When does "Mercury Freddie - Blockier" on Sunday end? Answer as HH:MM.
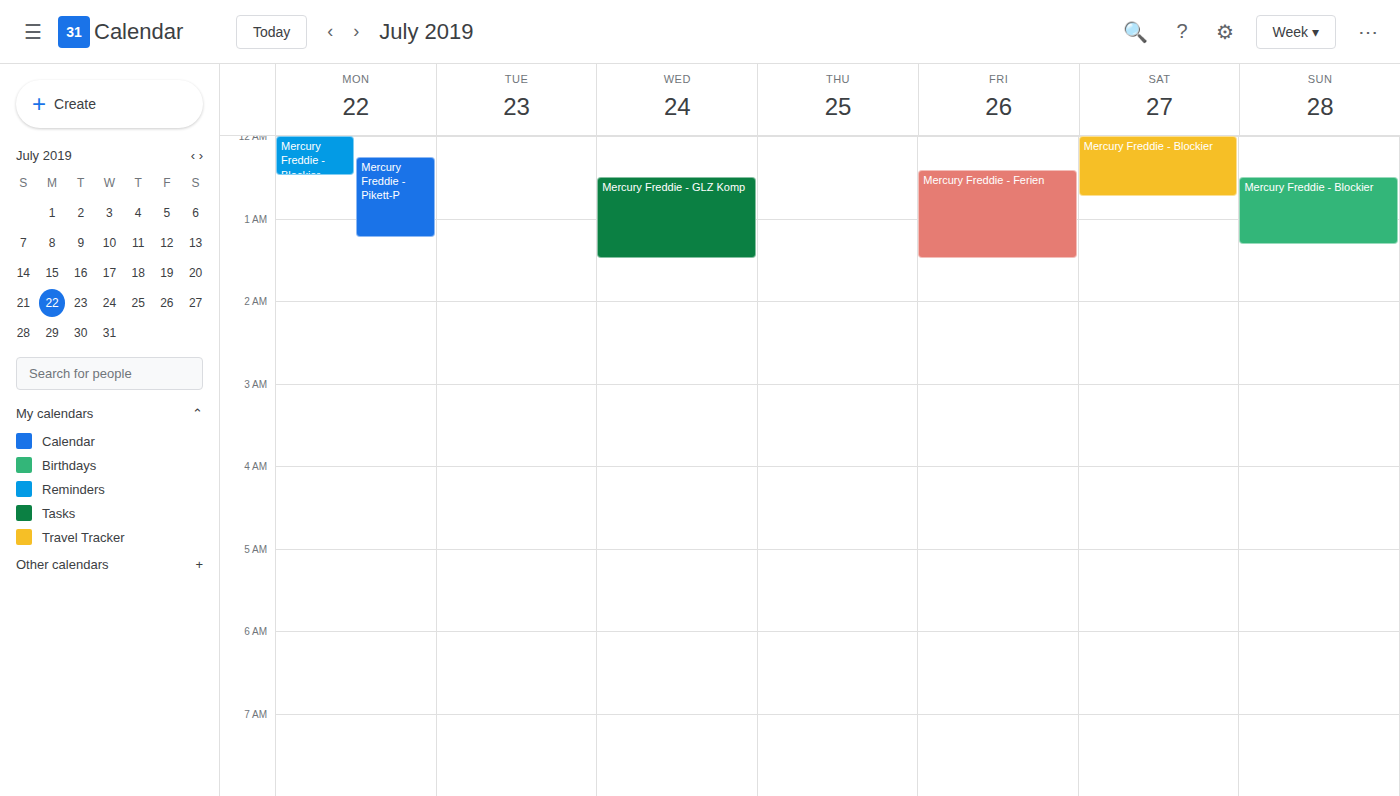
01:20